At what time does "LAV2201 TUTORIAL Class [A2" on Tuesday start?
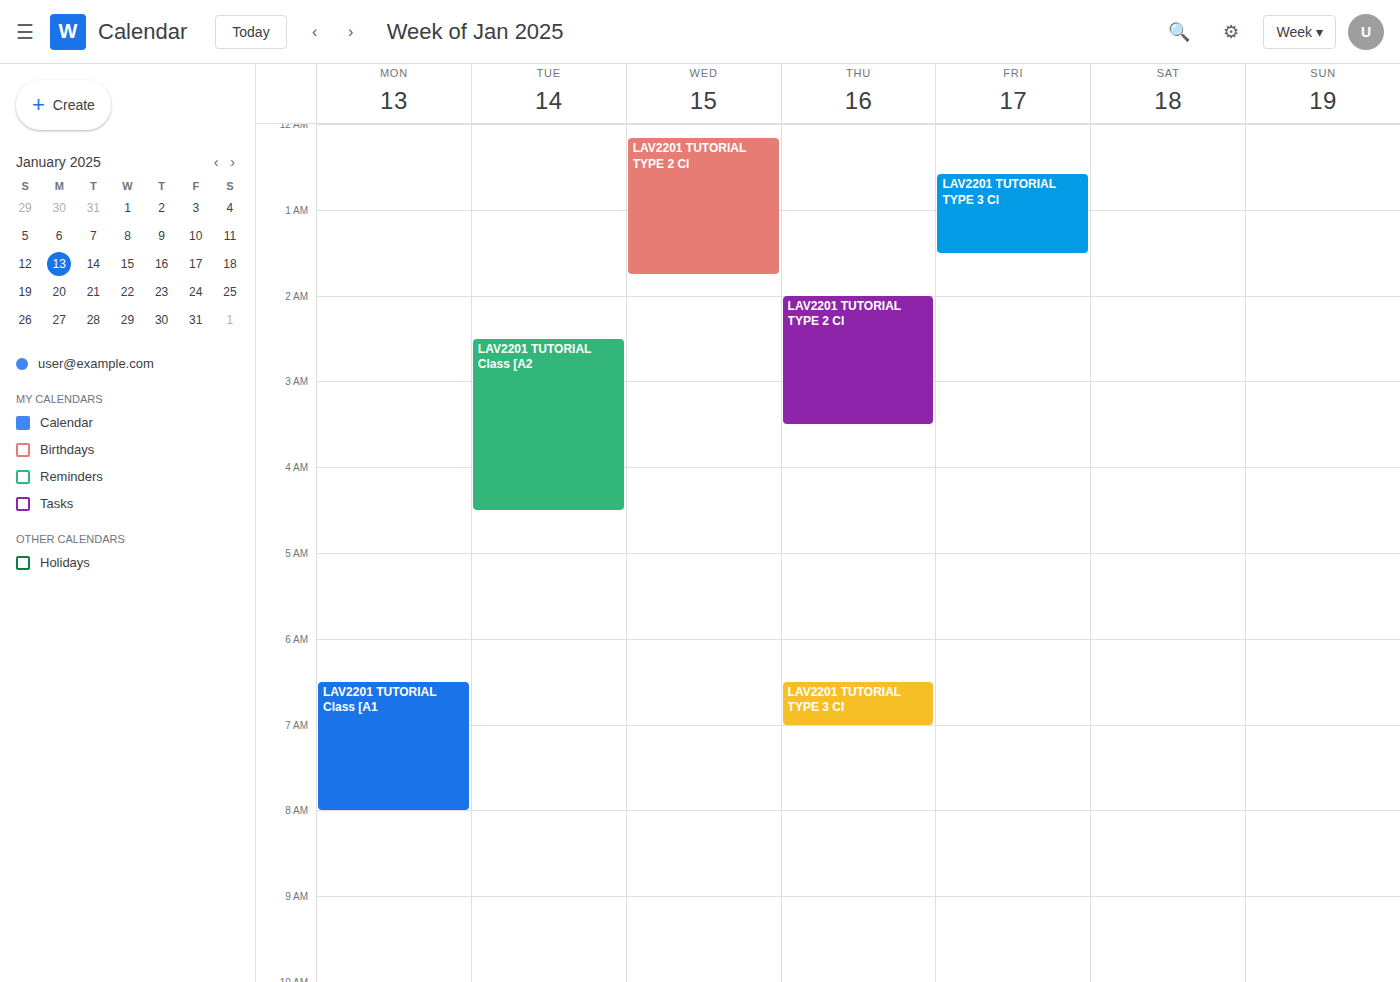
2:30 AM